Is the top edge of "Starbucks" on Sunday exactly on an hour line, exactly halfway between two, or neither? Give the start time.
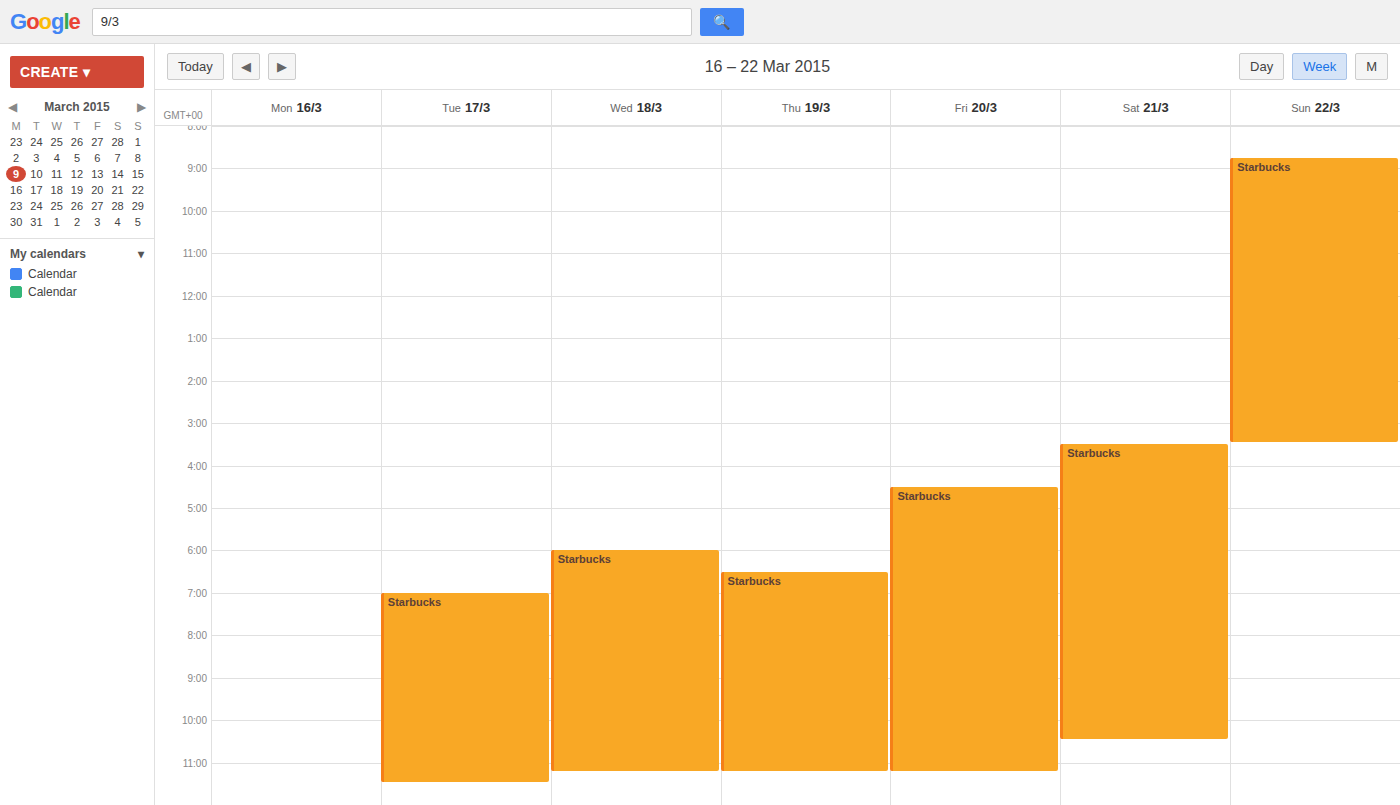
8:45 AM -- neither: three quarters of the way from the 8 AM line to the 9 AM line.